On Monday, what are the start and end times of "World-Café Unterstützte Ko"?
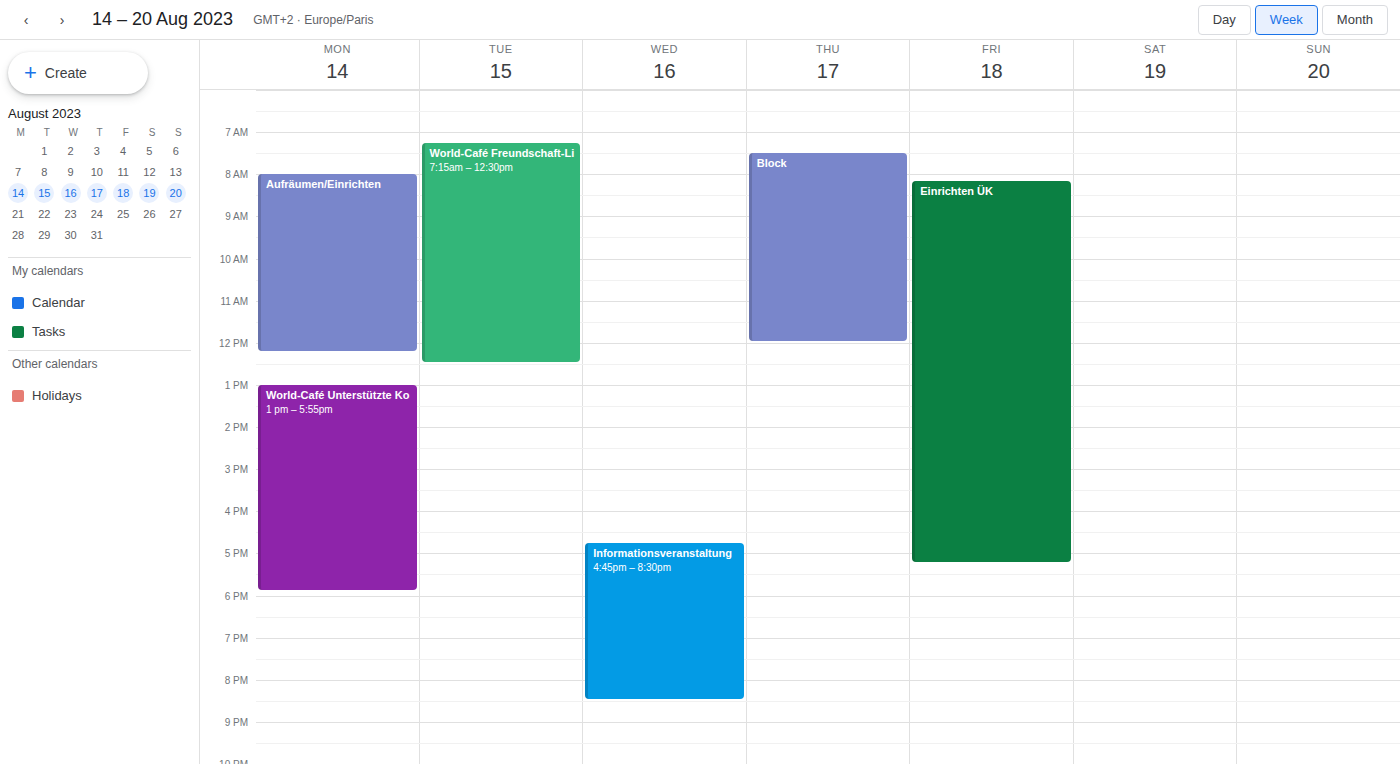
1:00 PM to 5:55 PM